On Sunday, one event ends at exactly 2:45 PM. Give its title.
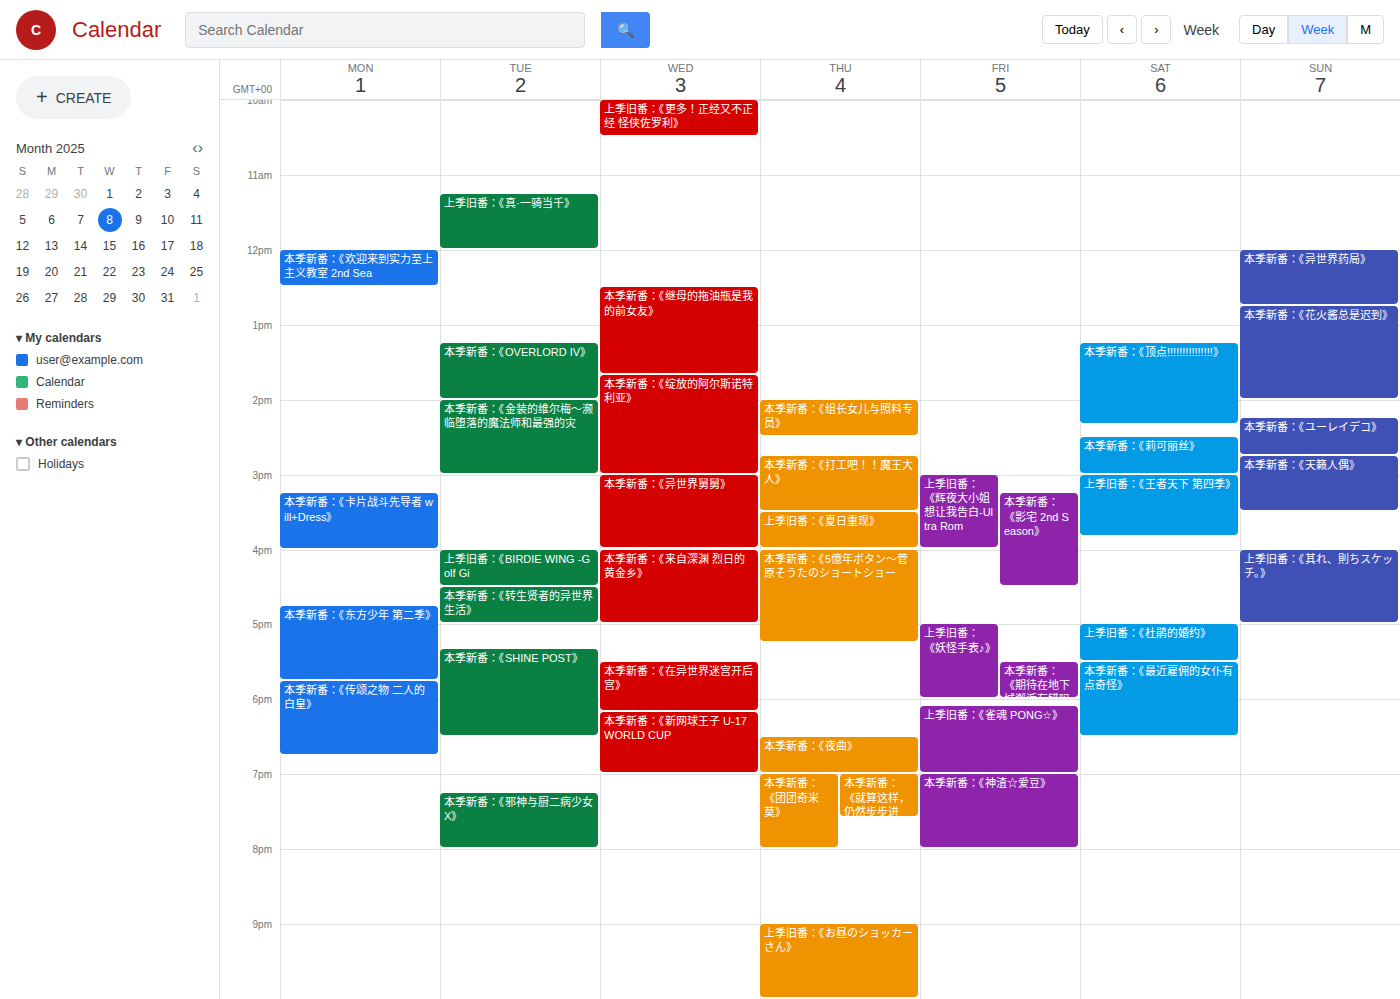
"本季新番：《ユーレイデコ》"